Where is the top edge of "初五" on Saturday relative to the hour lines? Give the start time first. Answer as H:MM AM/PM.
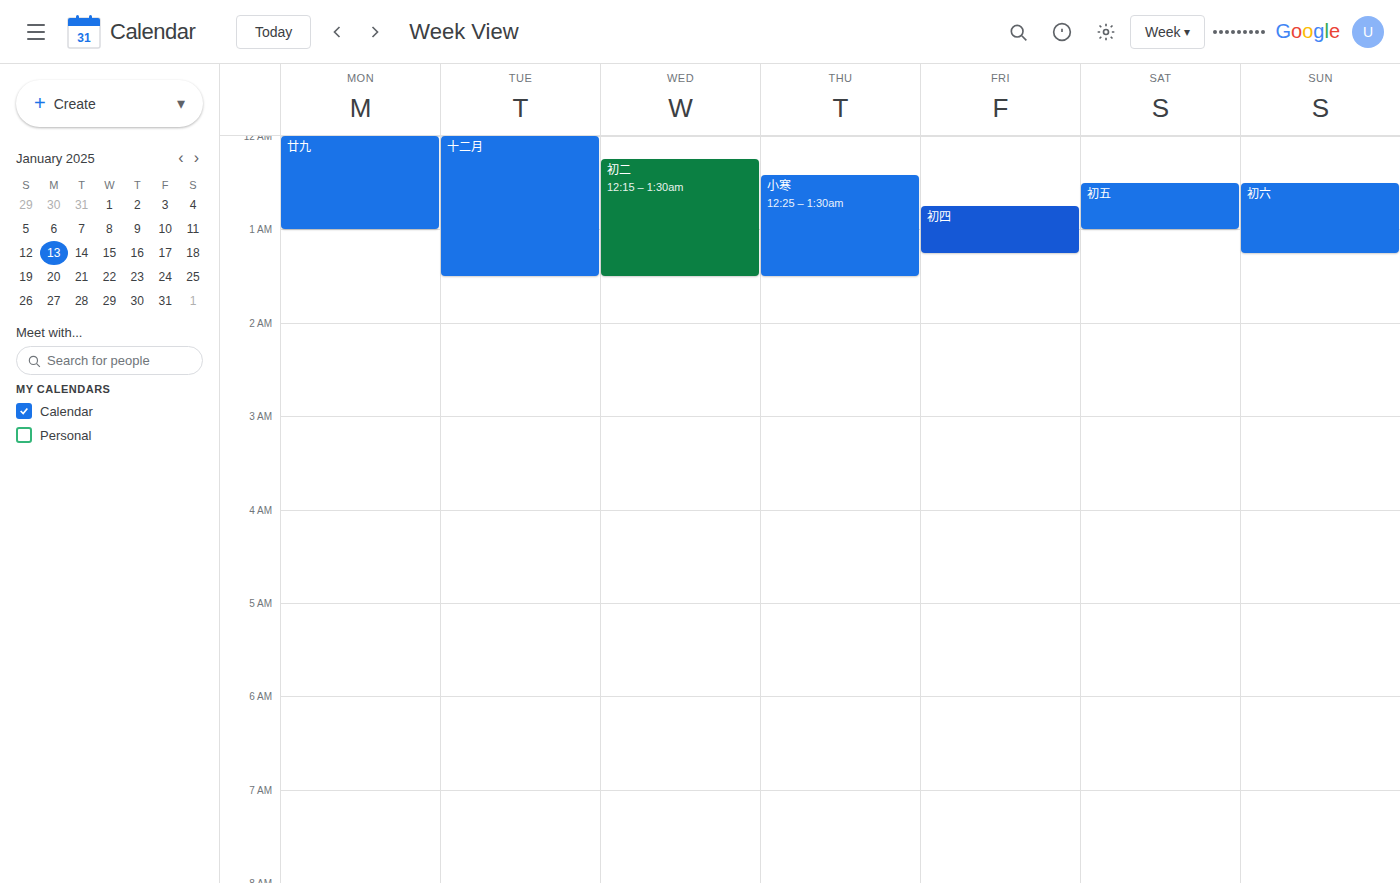
12:30 AM -- halfway between the 12 AM and 1 AM lines.